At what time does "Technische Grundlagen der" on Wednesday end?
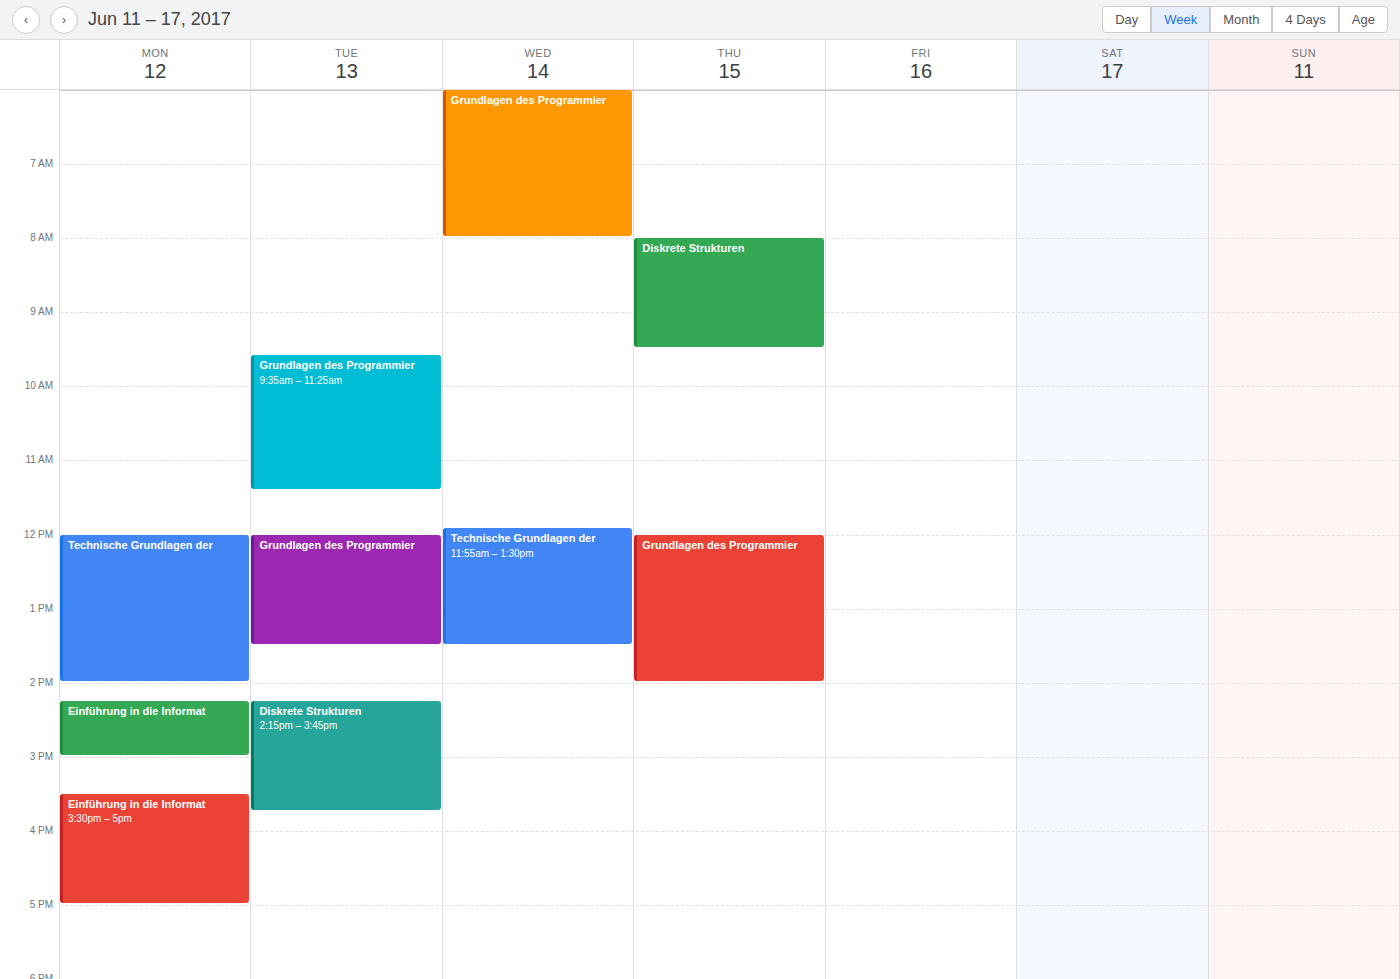
1:30 PM